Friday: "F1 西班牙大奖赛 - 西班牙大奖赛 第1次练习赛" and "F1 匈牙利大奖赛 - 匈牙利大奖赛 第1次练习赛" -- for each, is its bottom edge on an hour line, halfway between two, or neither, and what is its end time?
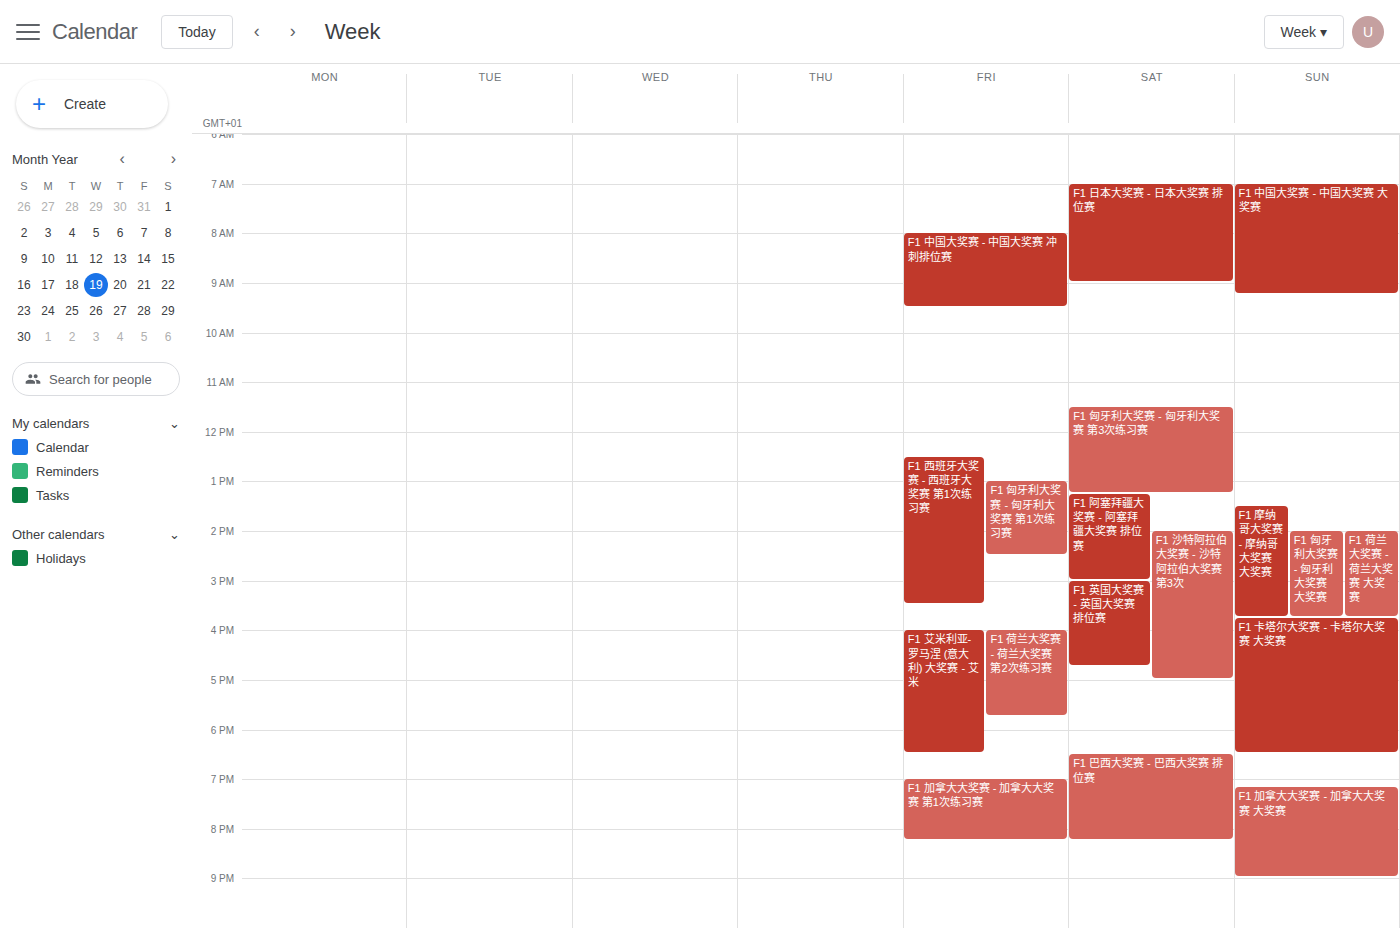
"F1 西班牙大奖赛 - 西班牙大奖赛 第1次练习赛": 3:30 PM, halfway between the 3 PM and 4 PM lines. "F1 匈牙利大奖赛 - 匈牙利大奖赛 第1次练习赛": 2:30 PM, halfway between the 2 PM and 3 PM lines.